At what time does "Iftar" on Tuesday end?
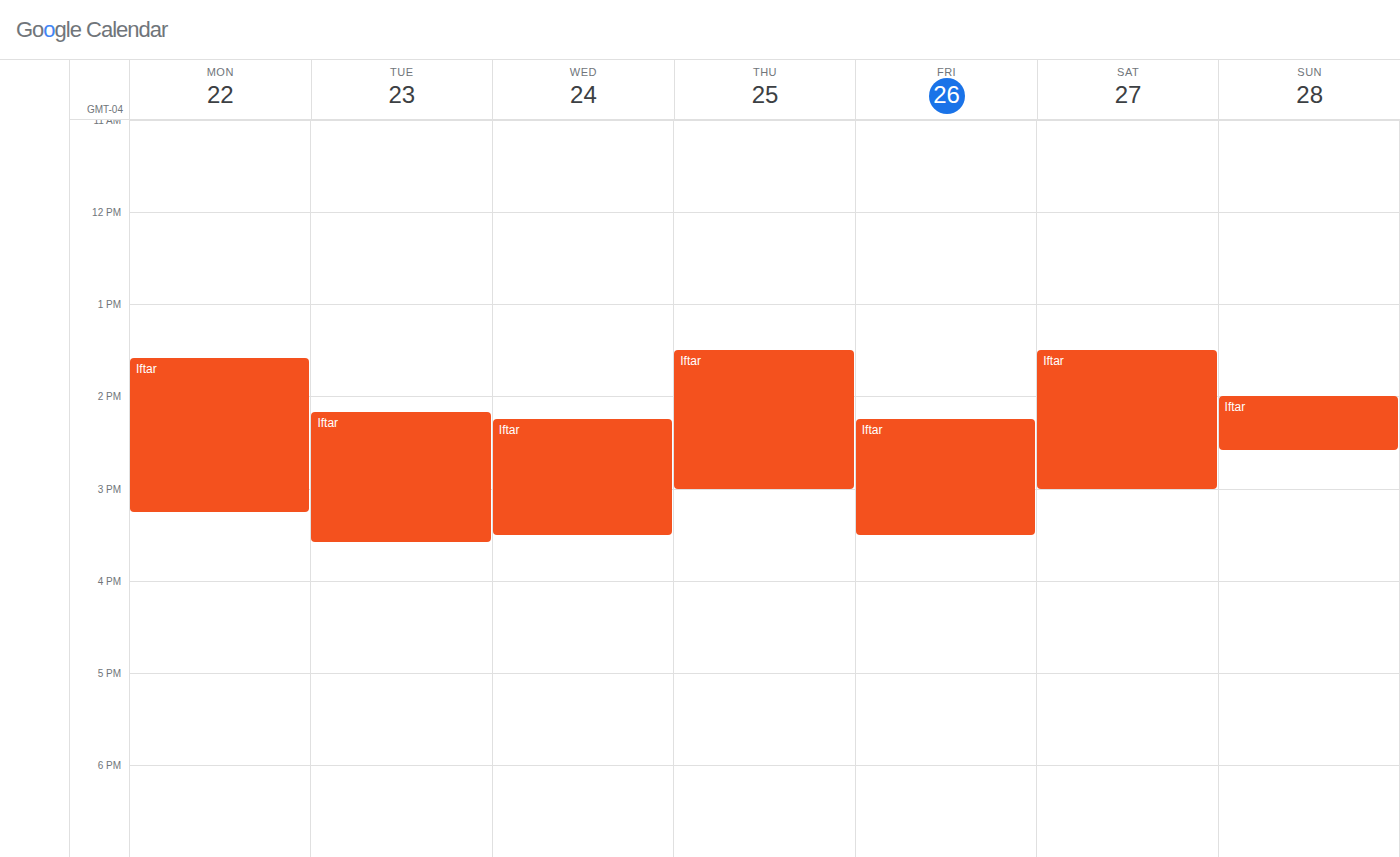
3:35 PM